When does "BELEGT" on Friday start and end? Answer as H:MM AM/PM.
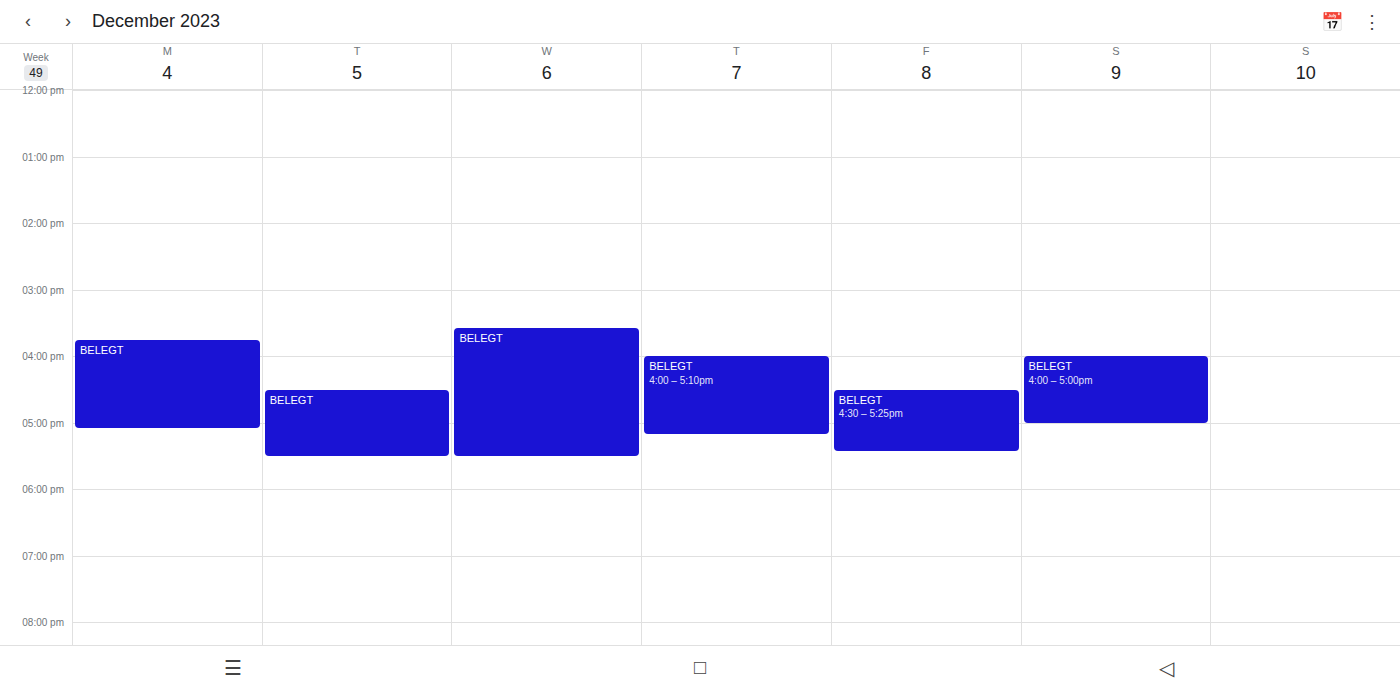
4:30 PM to 5:25 PM